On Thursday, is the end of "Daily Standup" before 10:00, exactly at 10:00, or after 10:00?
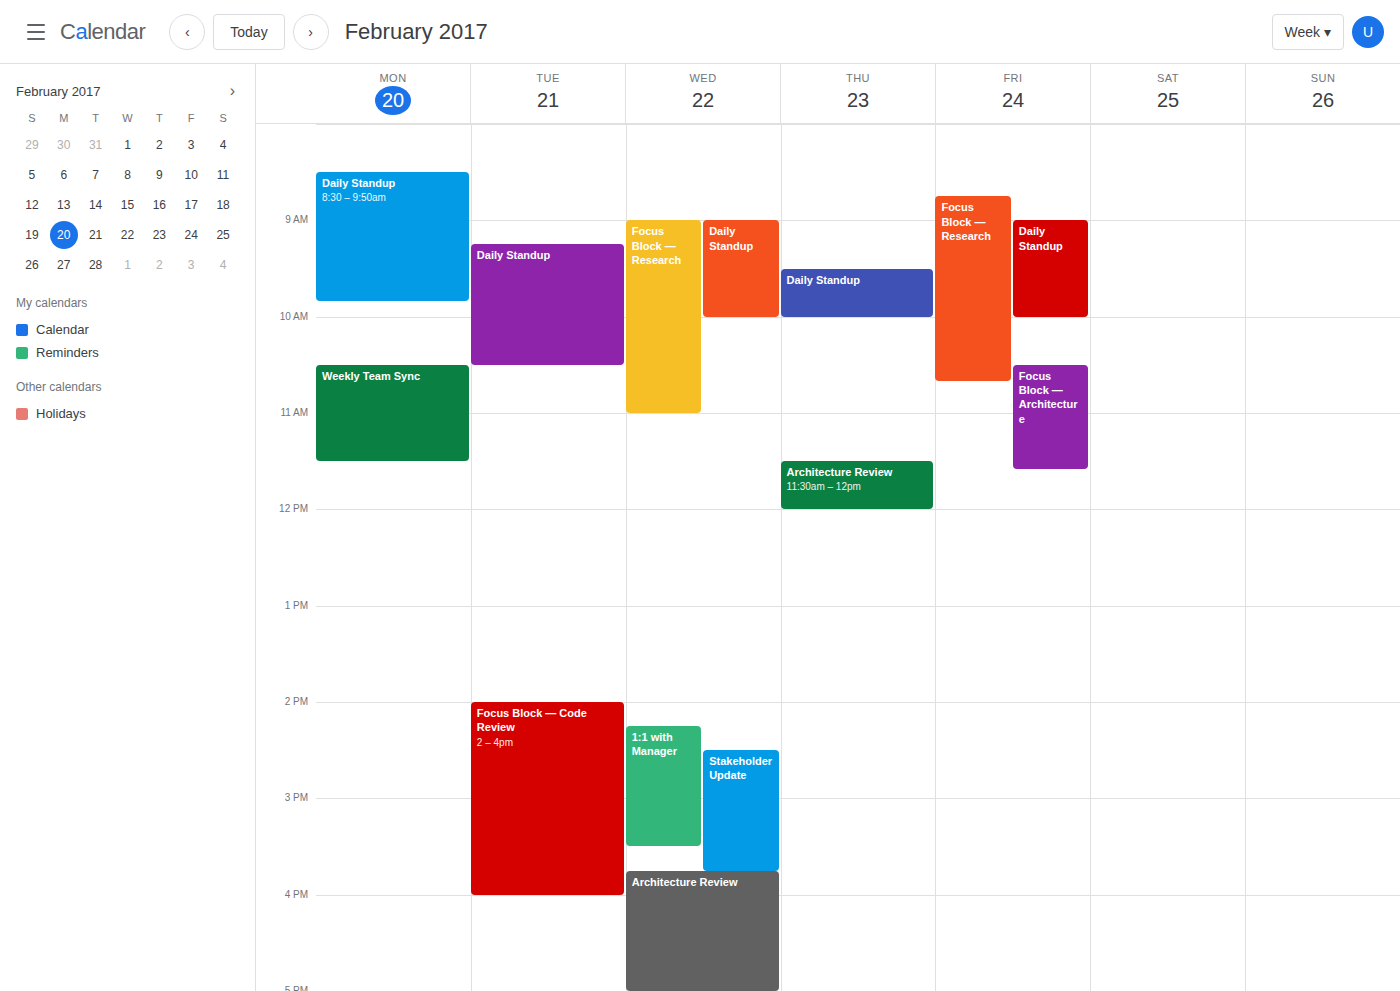
10:00 -- exactly at 10:00, on the 10:00 line.